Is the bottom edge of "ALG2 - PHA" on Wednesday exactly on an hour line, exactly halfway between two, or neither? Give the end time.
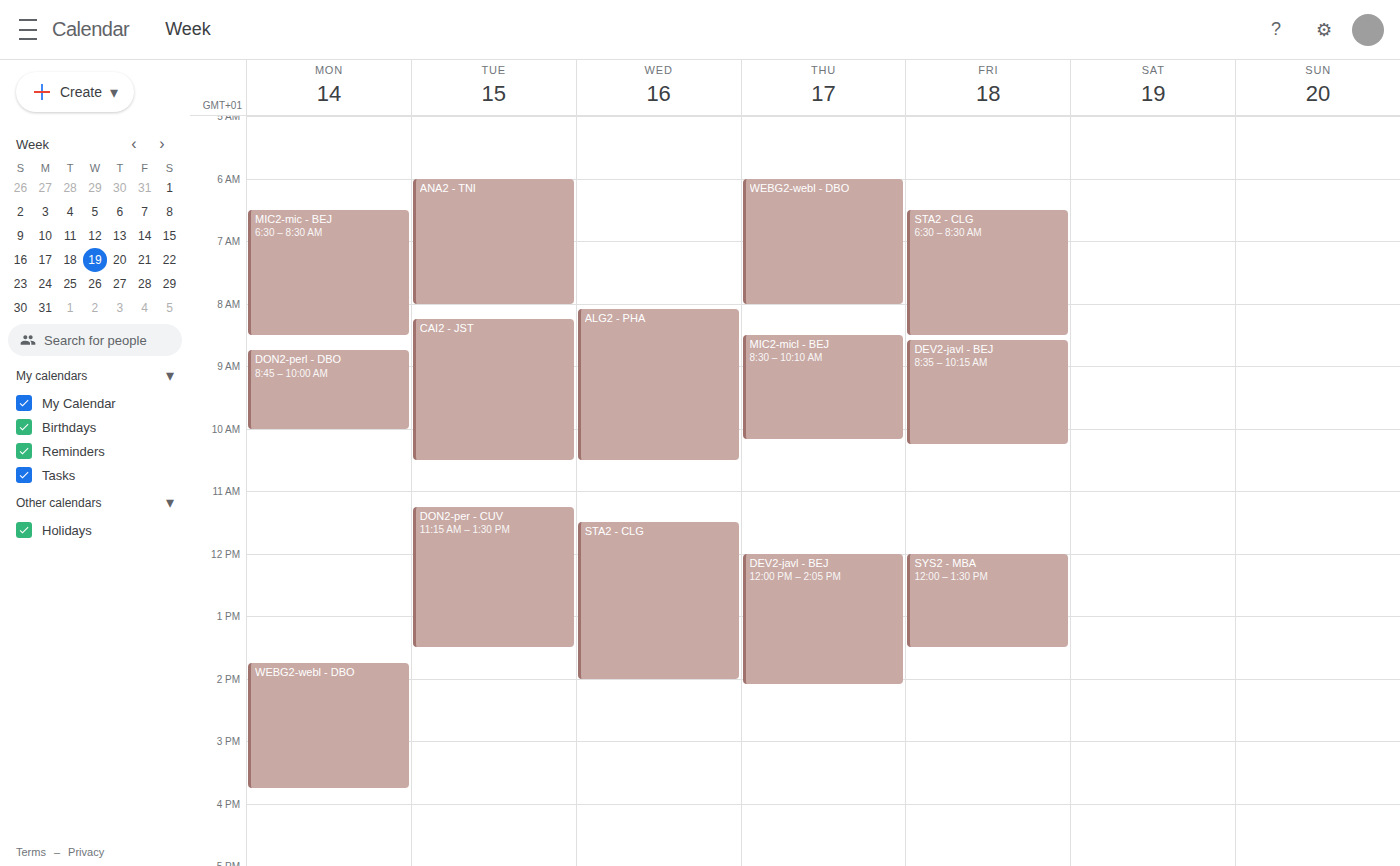
10:30 -- halfway between the 10:00 and 11:00 lines.